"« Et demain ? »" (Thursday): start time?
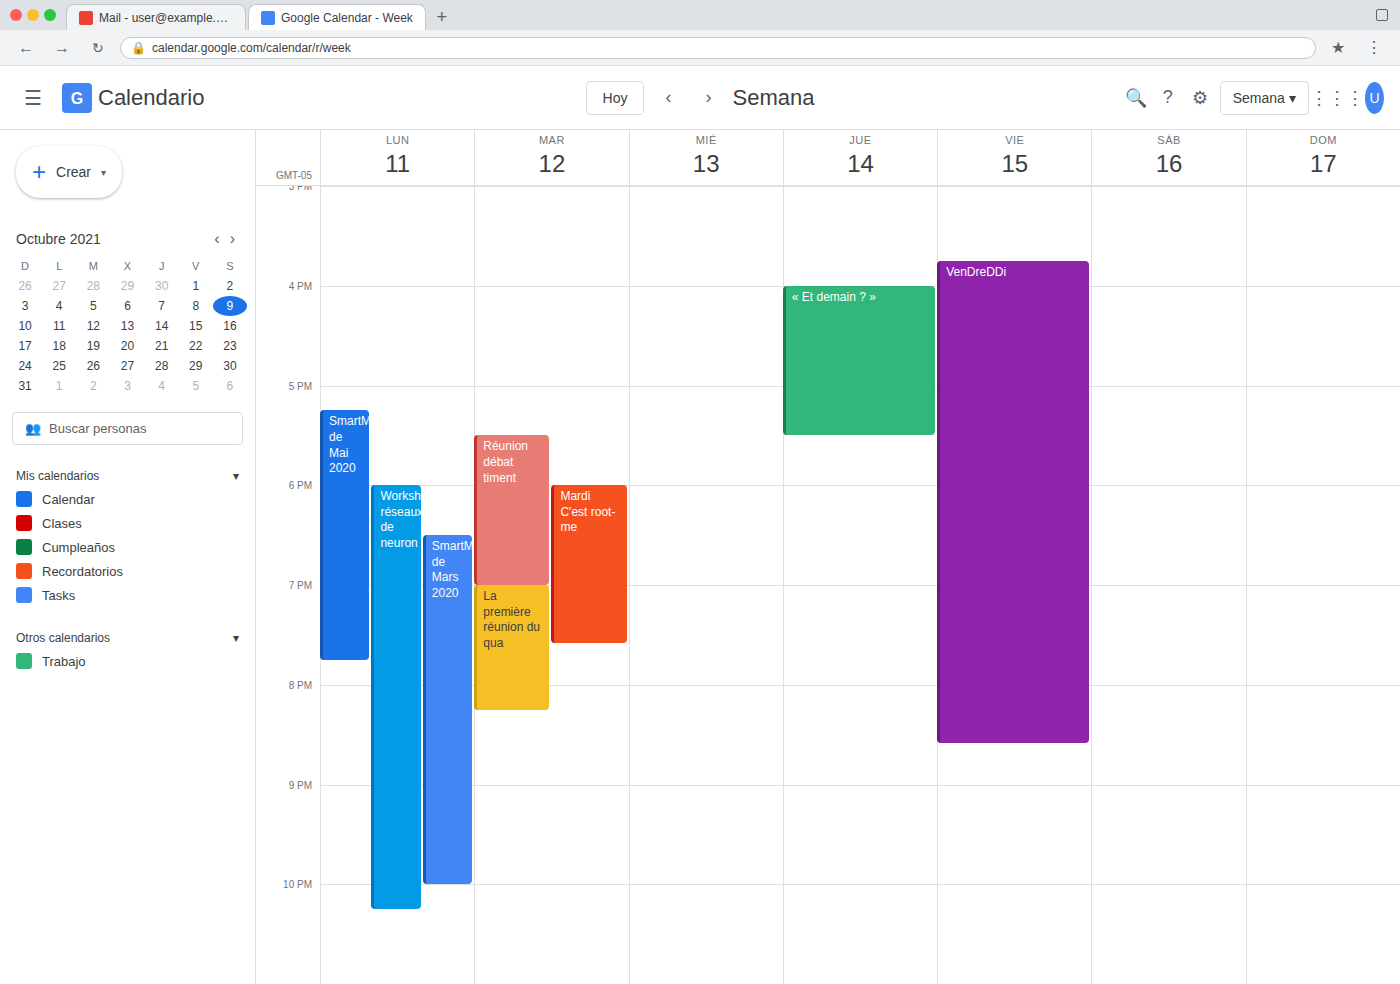
16:00